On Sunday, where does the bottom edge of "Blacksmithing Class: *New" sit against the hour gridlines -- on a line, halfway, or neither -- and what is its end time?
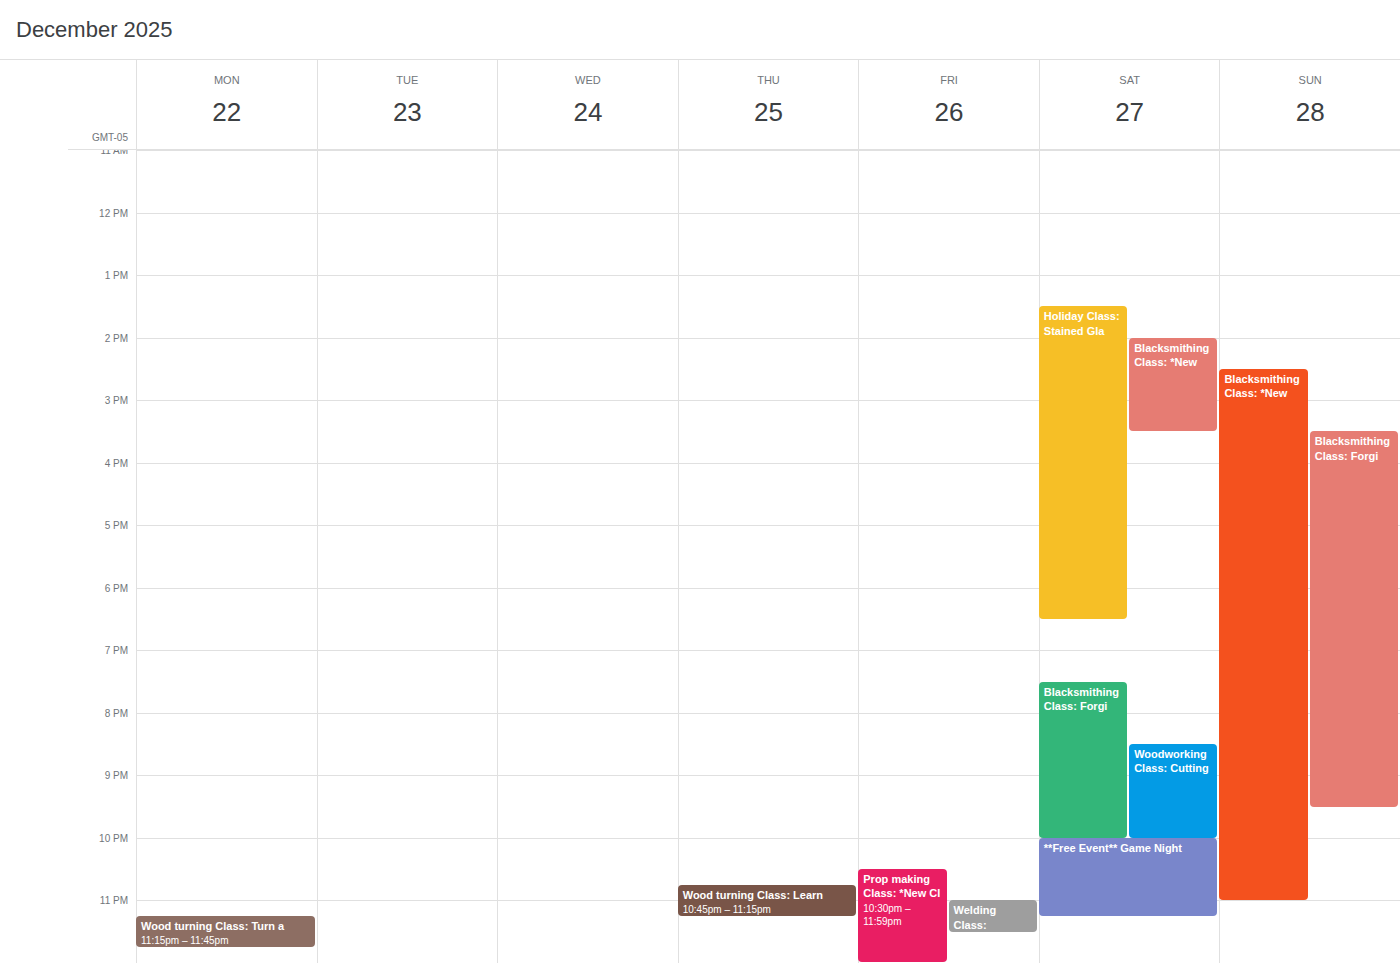
11:00 PM -- exactly on the 11 PM line.